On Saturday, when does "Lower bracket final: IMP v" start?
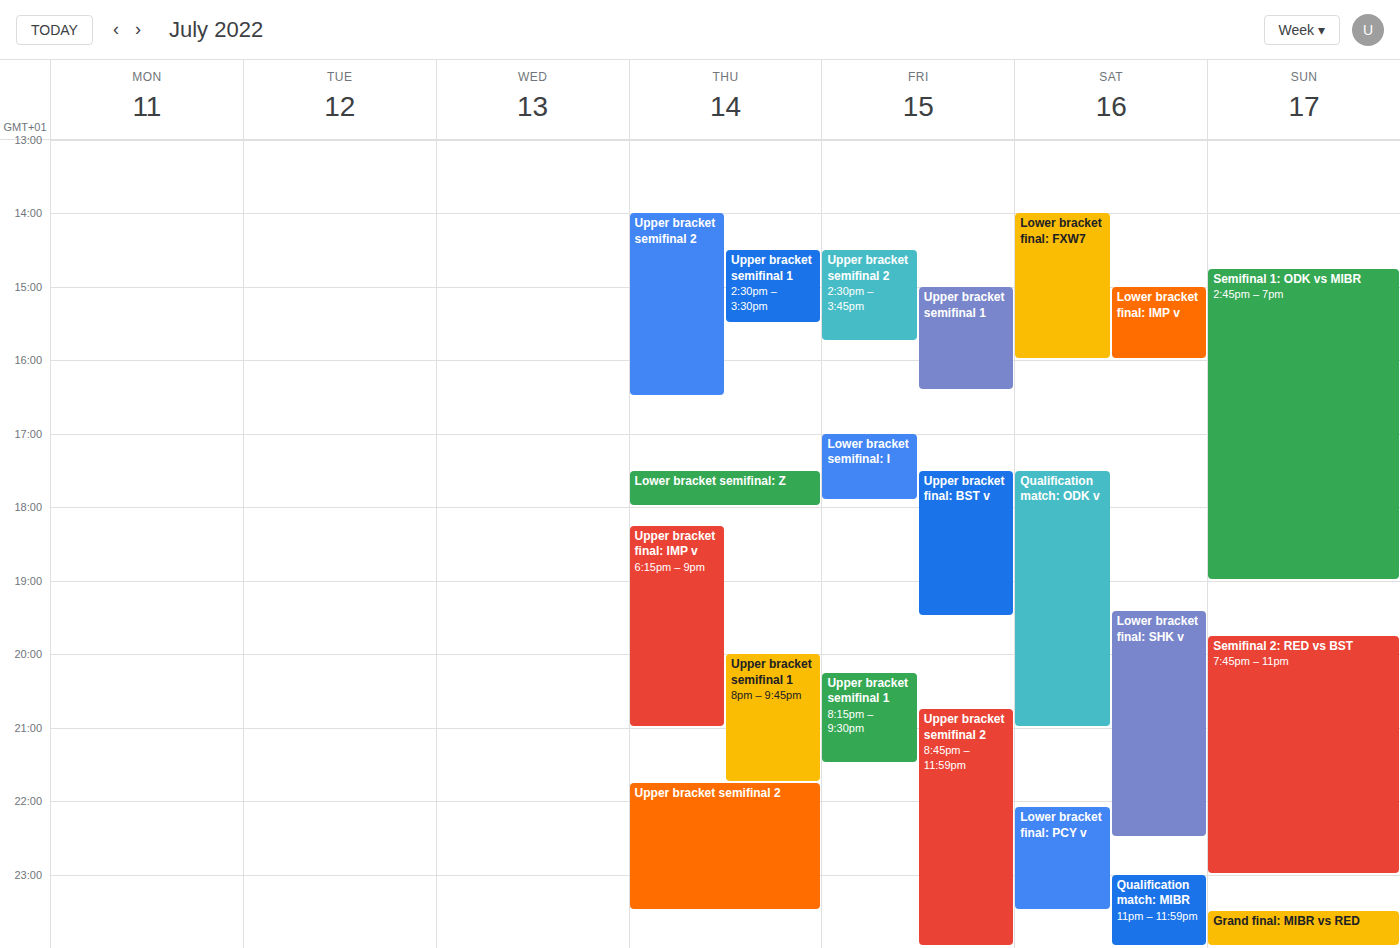
3:00 PM